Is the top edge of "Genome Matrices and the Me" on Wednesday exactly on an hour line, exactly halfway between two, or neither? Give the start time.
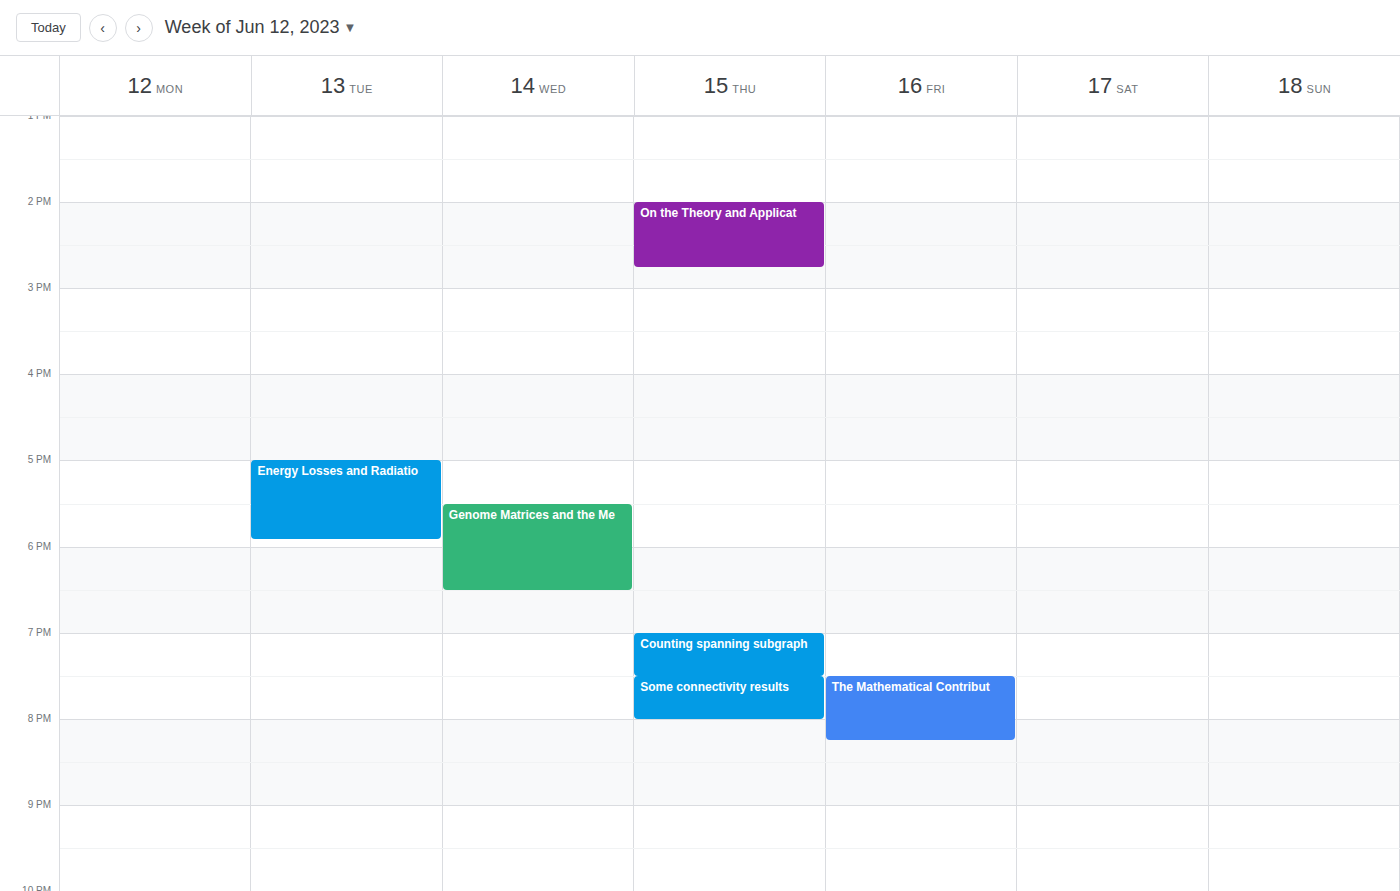
5:30 PM -- halfway between the 5 PM and 6 PM lines.